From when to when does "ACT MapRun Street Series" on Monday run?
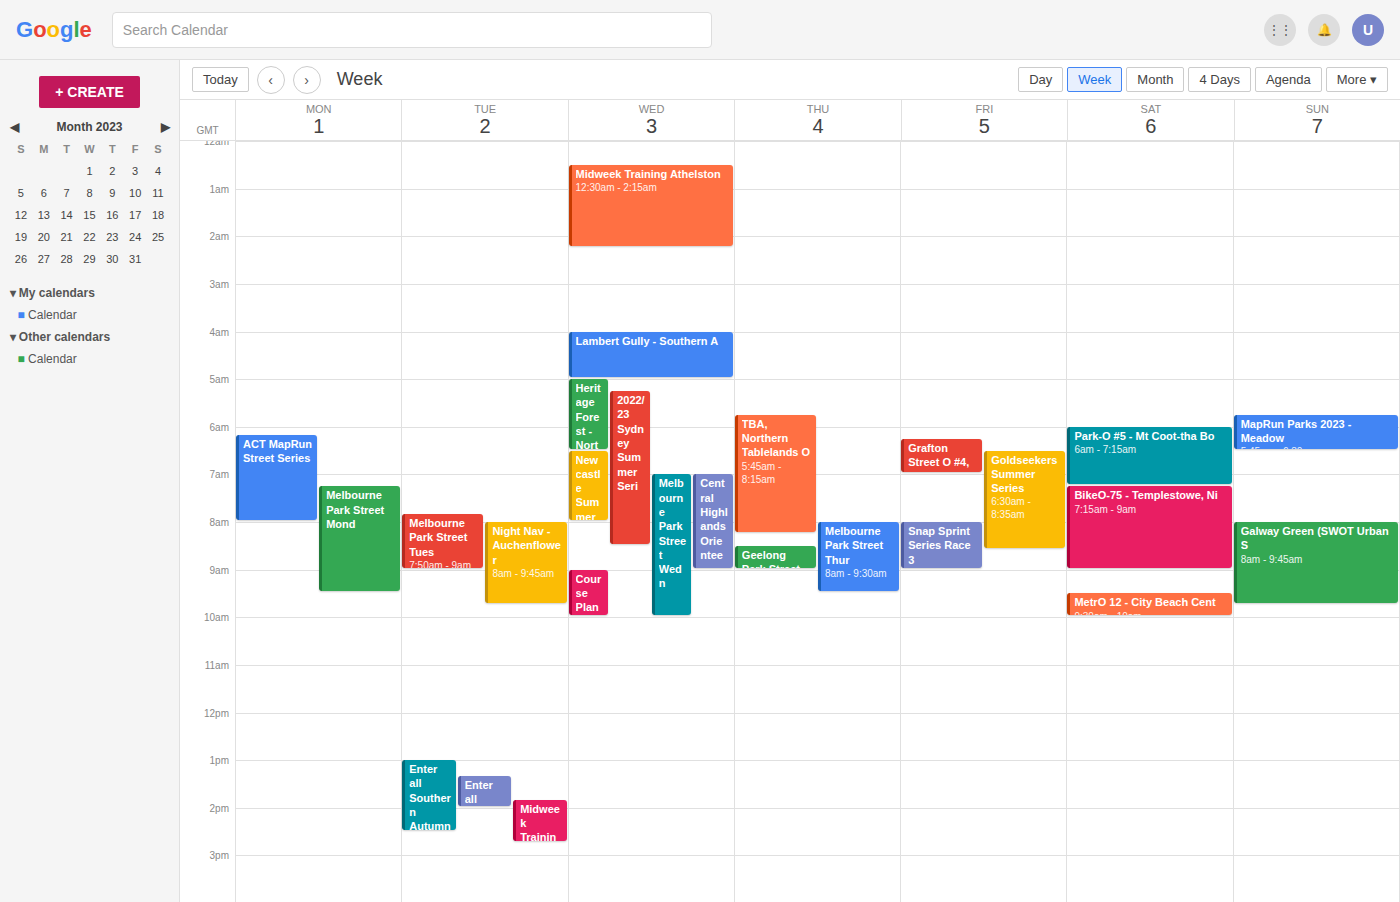
6:10 AM to 8:00 AM